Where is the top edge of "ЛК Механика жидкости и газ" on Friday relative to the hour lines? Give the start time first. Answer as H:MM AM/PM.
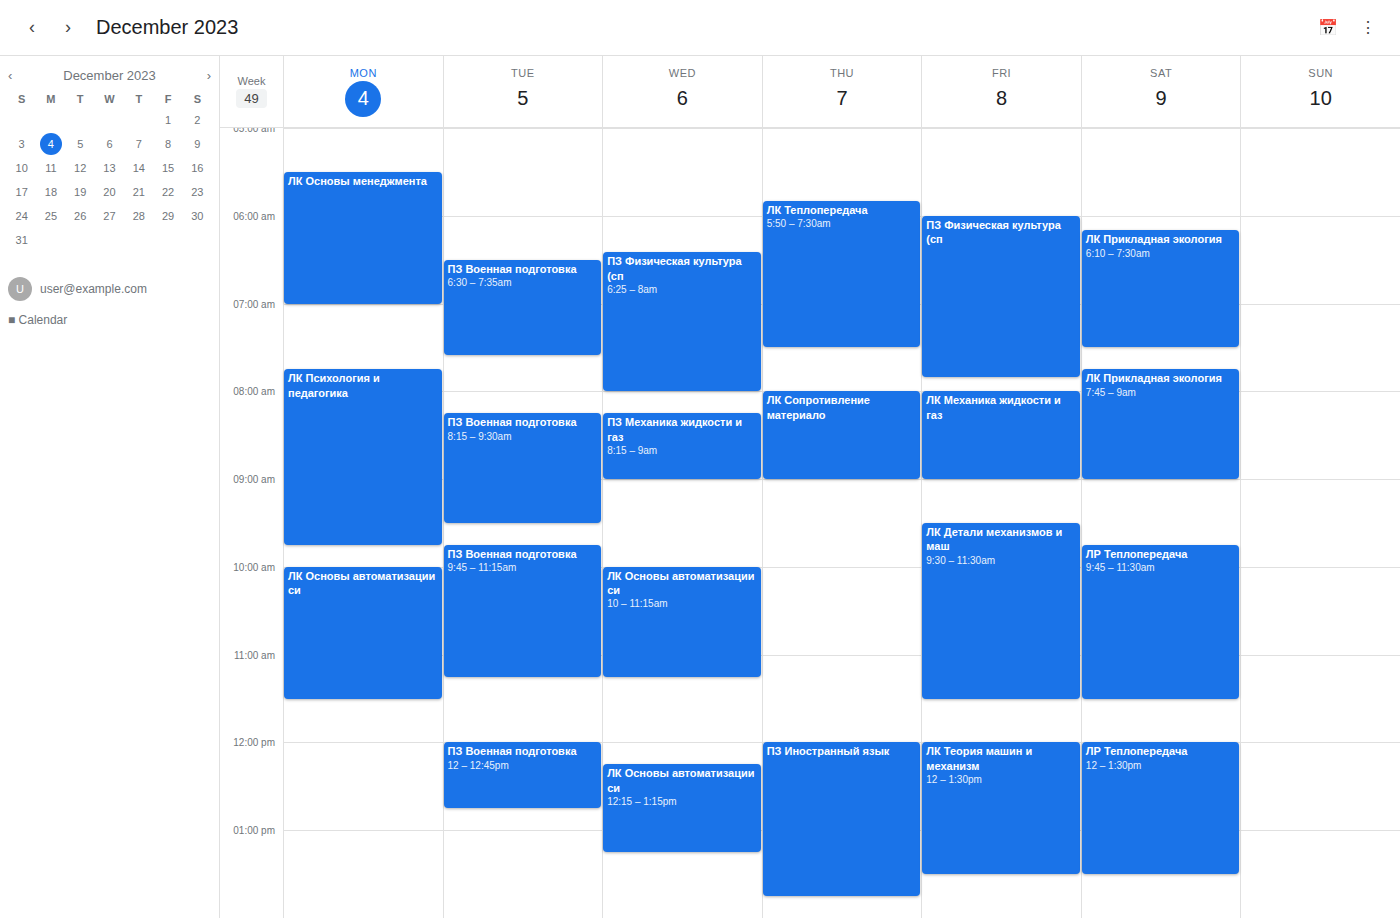
8:00 AM -- exactly on the 8 AM line.